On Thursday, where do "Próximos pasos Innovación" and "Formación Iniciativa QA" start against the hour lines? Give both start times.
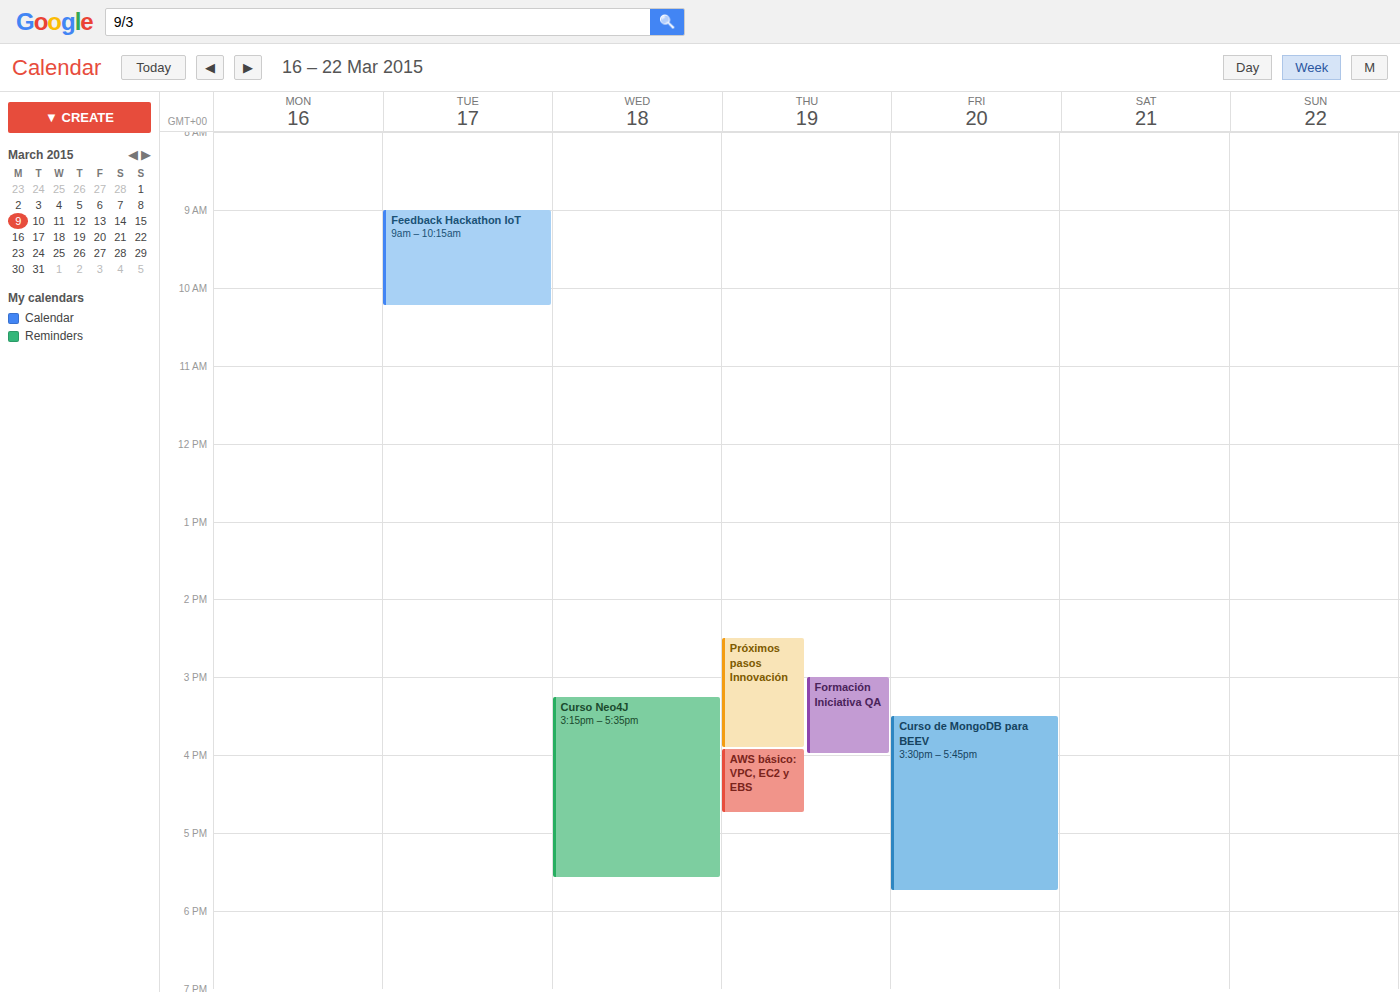
"Próximos pasos Innovación": 2:30 PM, halfway between the 2 PM and 3 PM lines. "Formación Iniciativa QA": 3:00 PM, exactly on the 3 PM line.